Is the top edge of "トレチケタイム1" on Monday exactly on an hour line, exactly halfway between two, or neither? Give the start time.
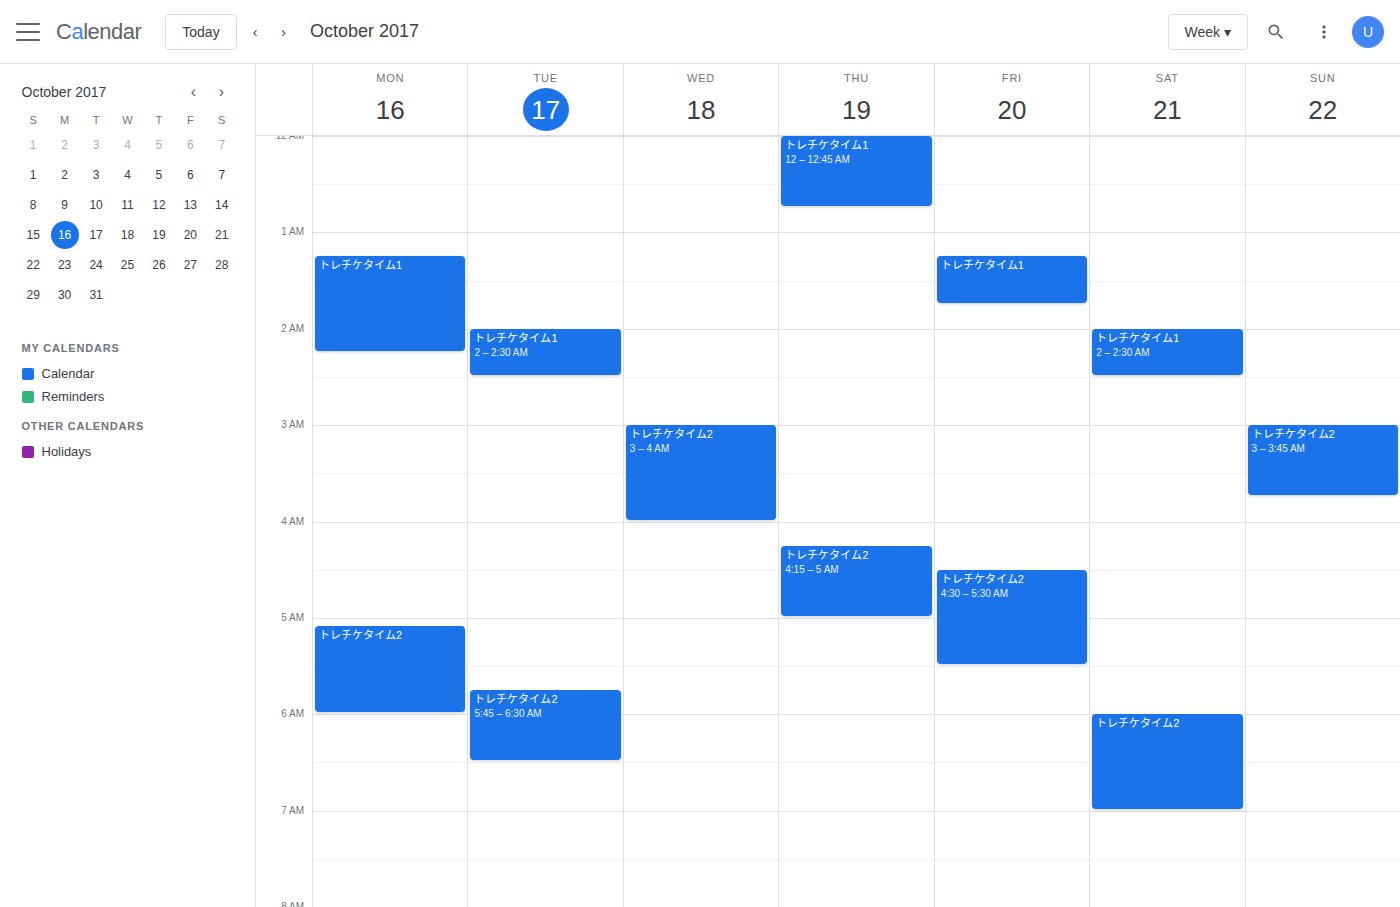
1:15 AM -- neither: a quarter of the way from the 1 AM line to the 2 AM line.